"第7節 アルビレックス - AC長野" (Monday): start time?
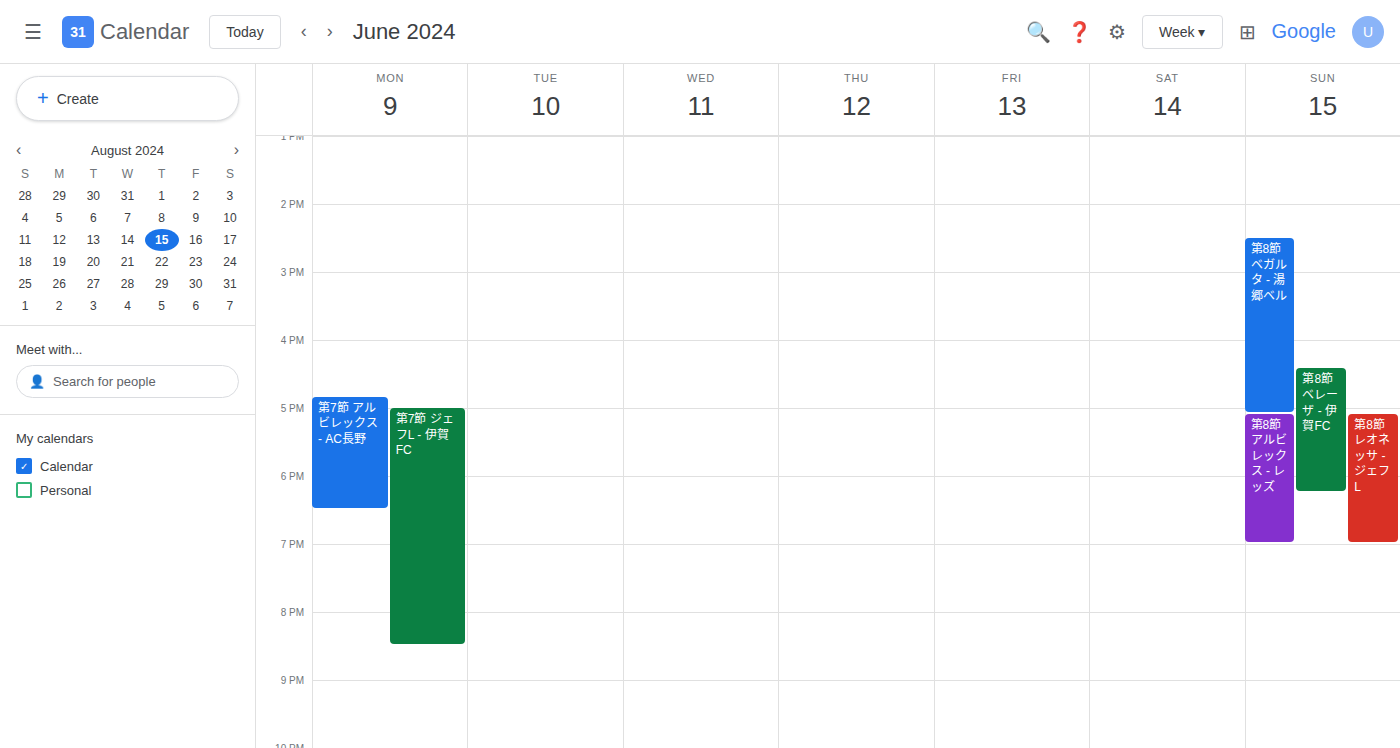
16:50